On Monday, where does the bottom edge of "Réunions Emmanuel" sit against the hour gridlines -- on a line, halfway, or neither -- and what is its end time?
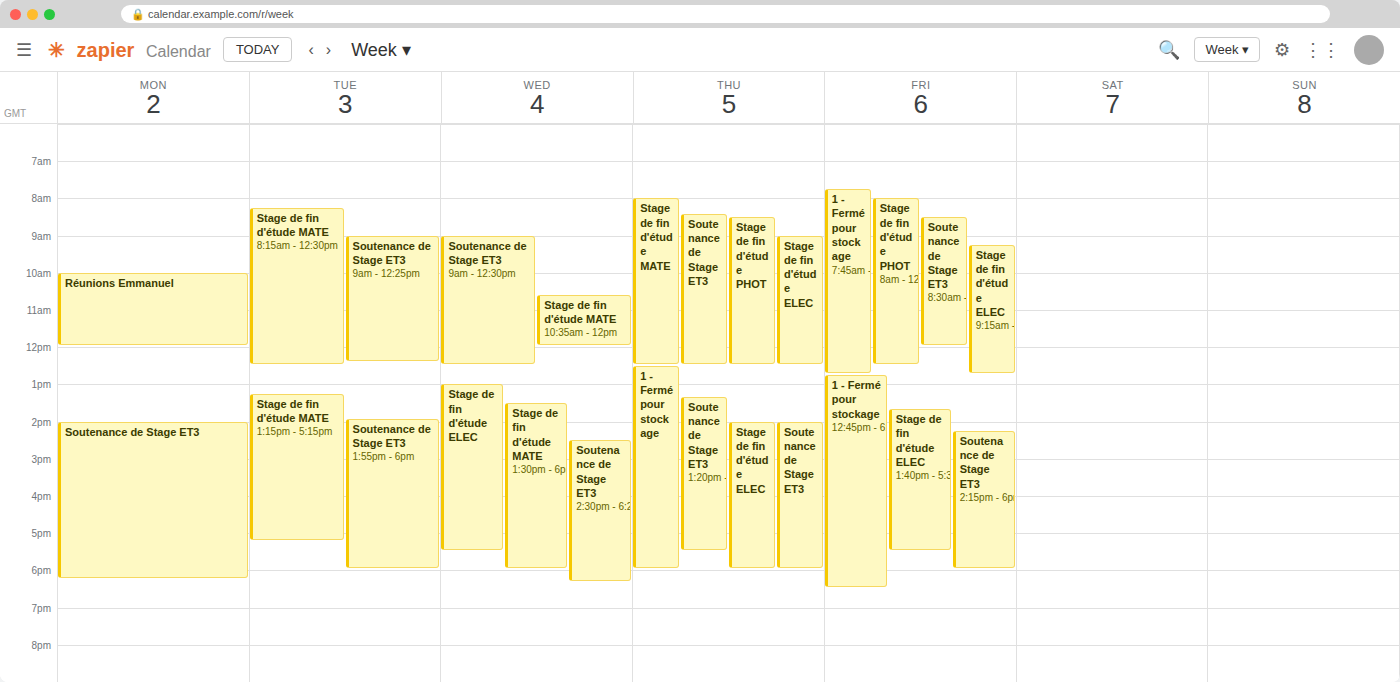
12:00 PM -- exactly on the 12 PM line.